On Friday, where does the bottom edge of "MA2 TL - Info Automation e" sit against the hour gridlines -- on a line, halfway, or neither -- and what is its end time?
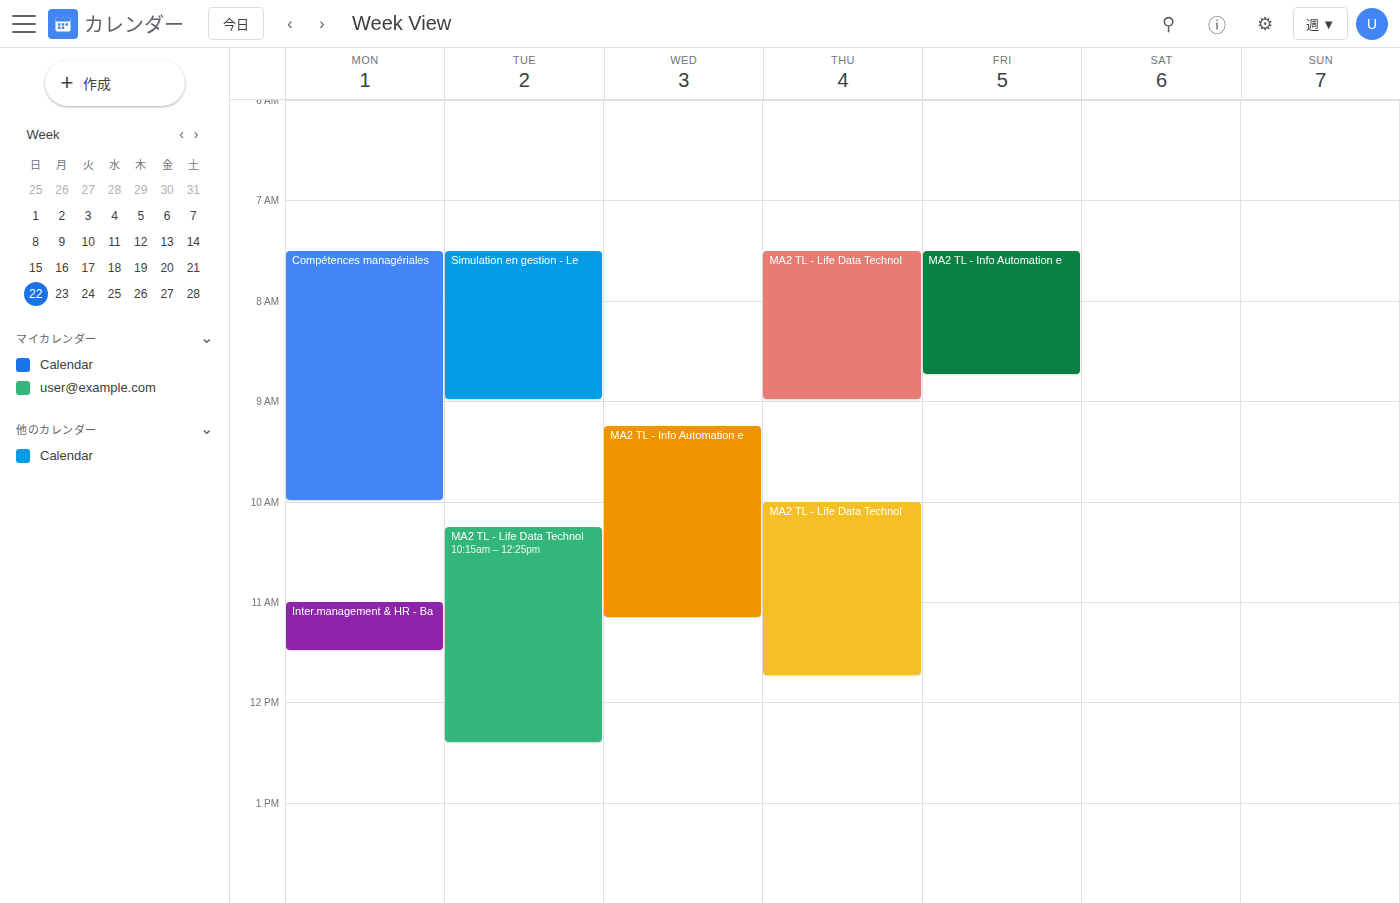
8:45 AM -- neither: three quarters of the way from the 8 AM line to the 9 AM line.